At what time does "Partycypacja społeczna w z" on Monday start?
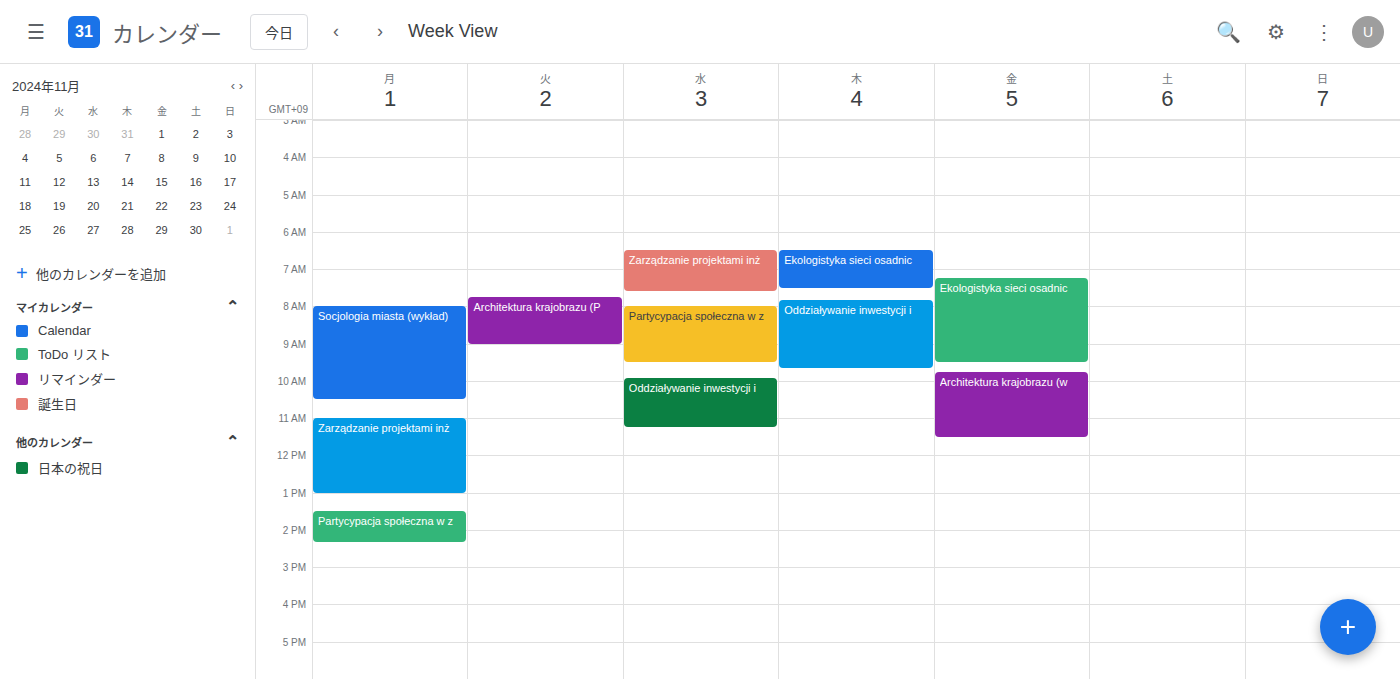
1:30 PM